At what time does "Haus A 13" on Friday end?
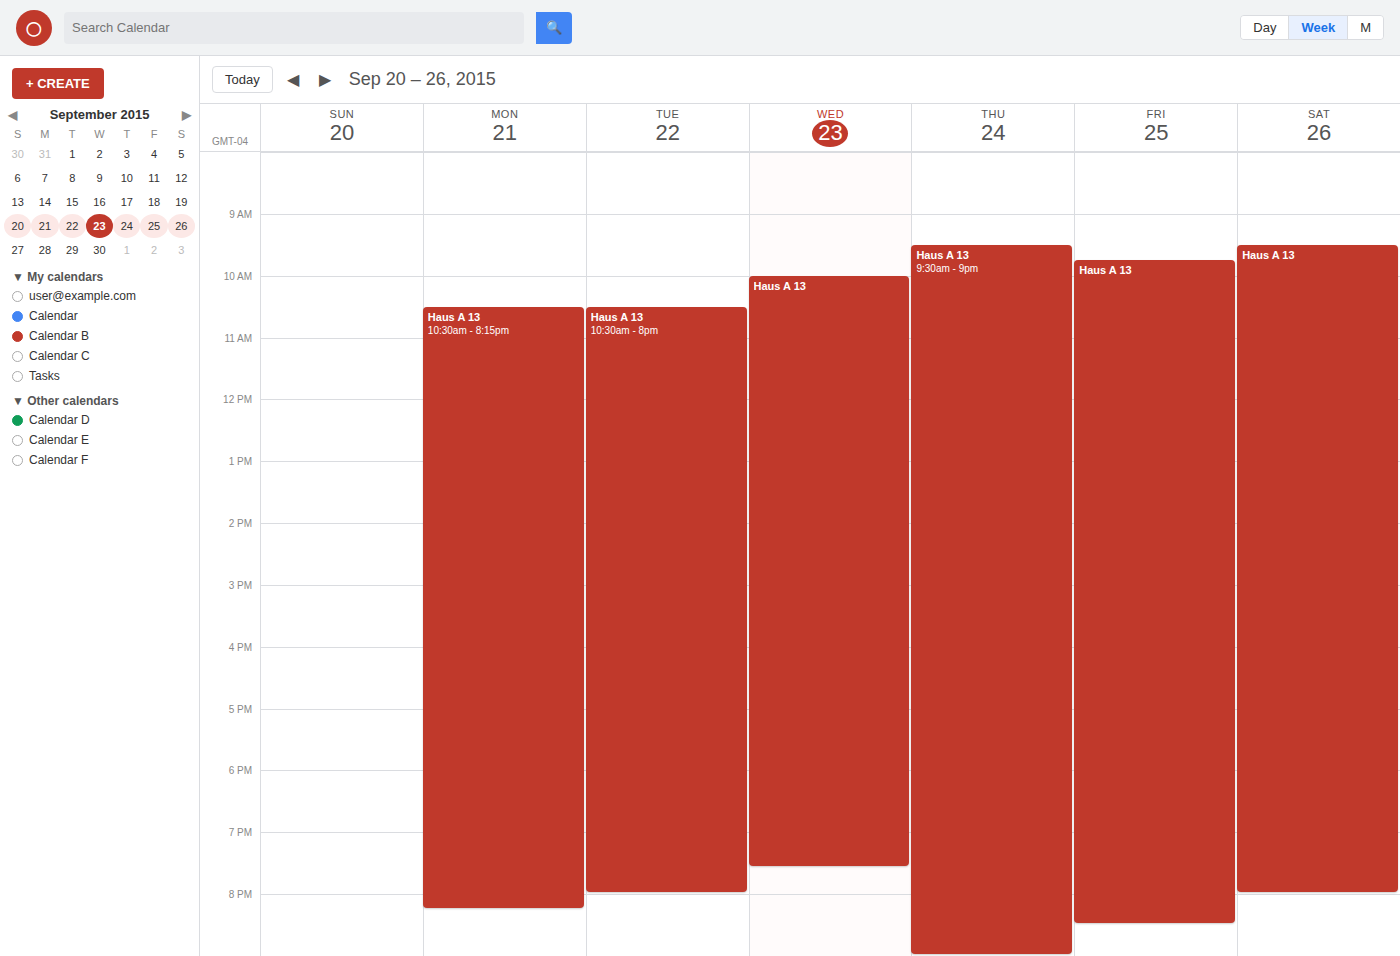
8:30 PM